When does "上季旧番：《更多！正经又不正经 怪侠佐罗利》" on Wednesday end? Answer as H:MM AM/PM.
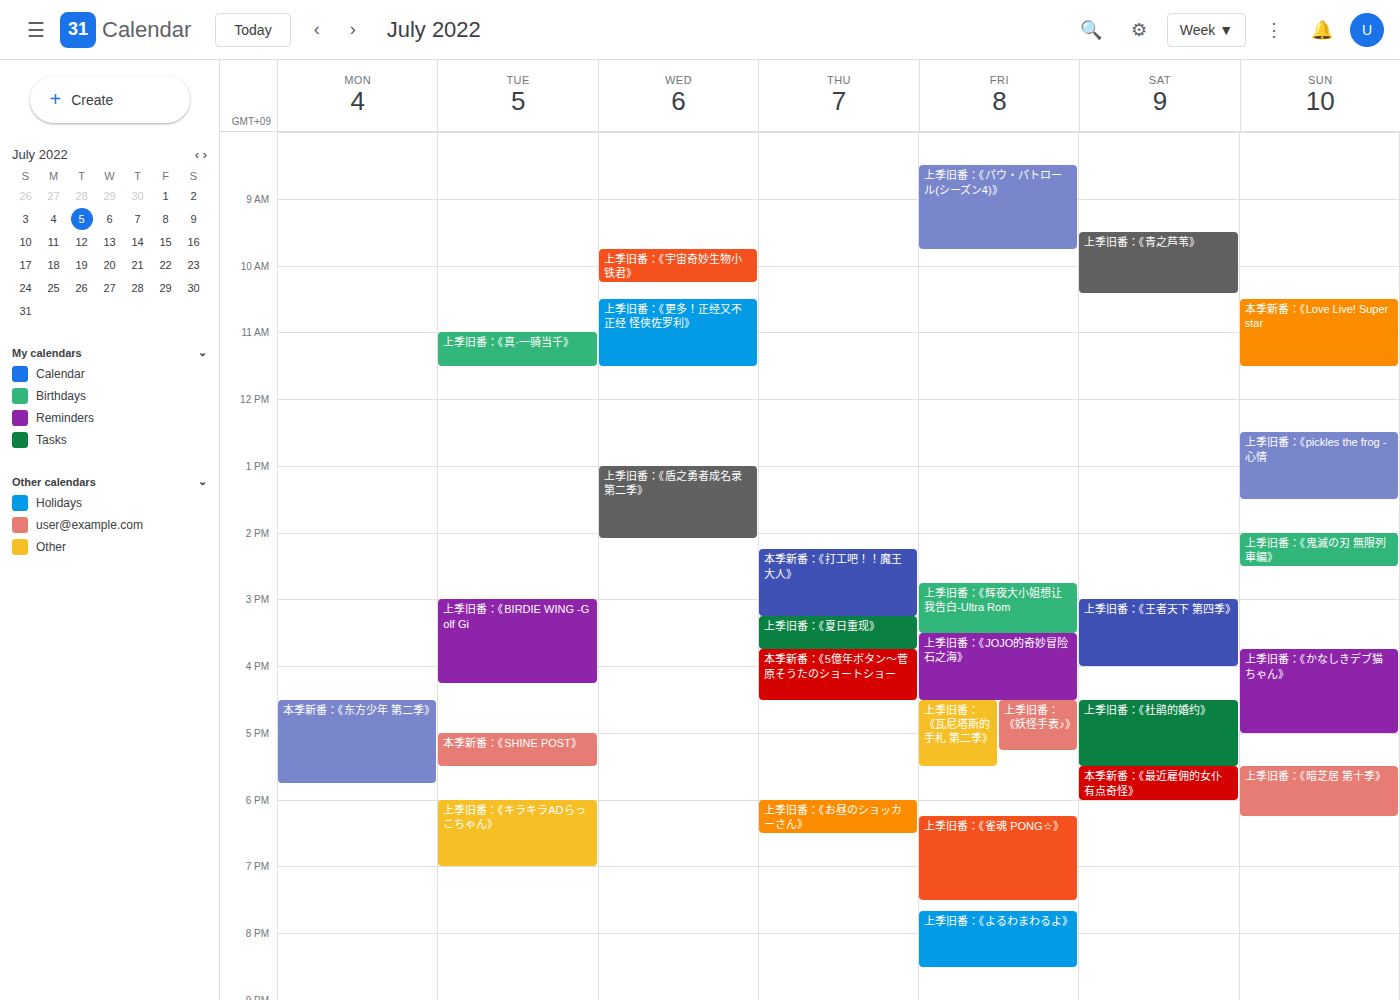
11:30 AM